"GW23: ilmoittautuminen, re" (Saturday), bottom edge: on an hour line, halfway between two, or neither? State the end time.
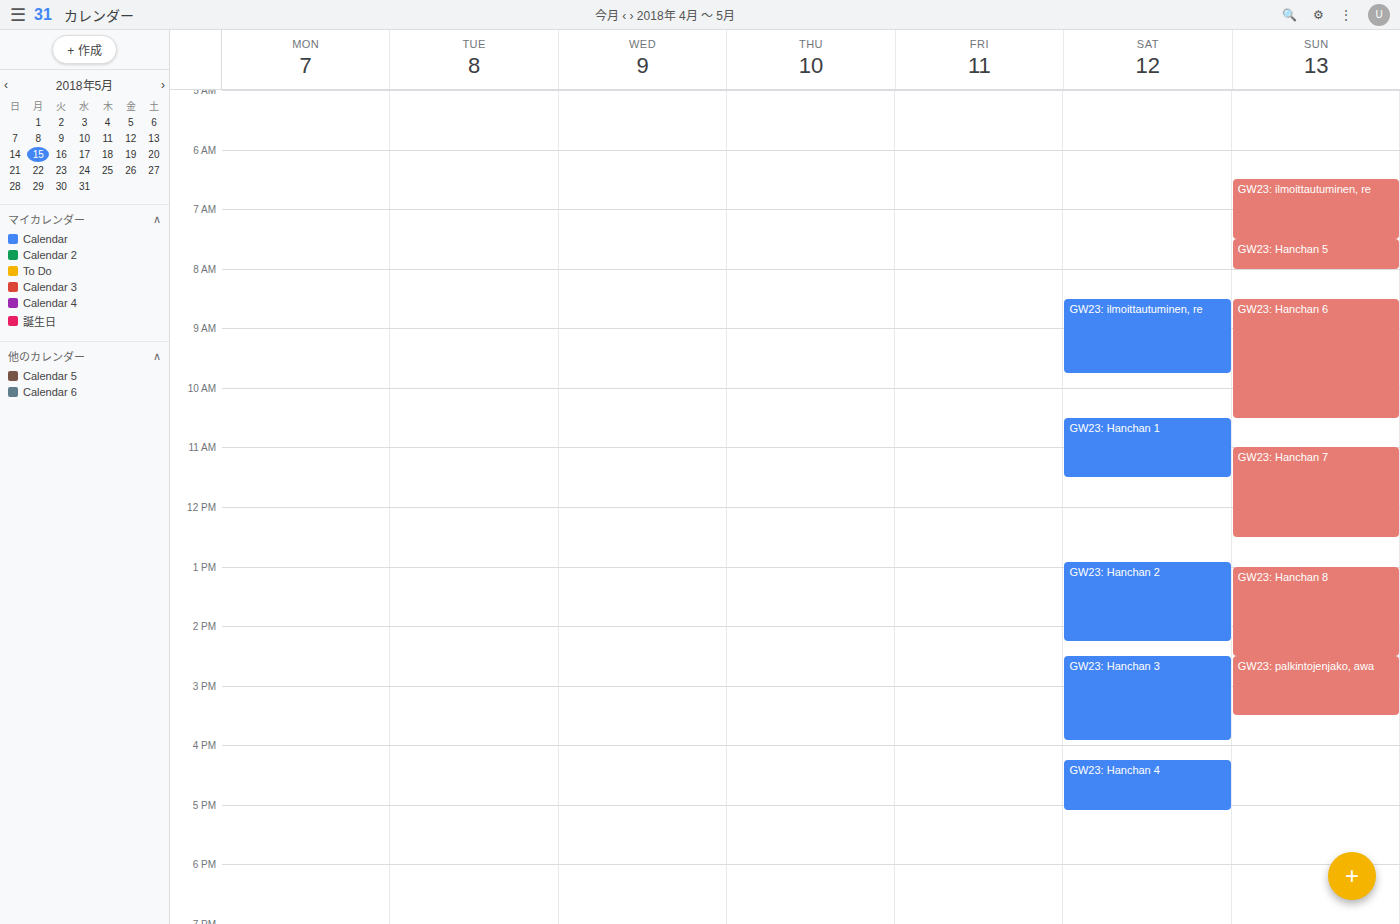
9:45 AM -- neither: three quarters of the way from the 9 AM line to the 10 AM line.